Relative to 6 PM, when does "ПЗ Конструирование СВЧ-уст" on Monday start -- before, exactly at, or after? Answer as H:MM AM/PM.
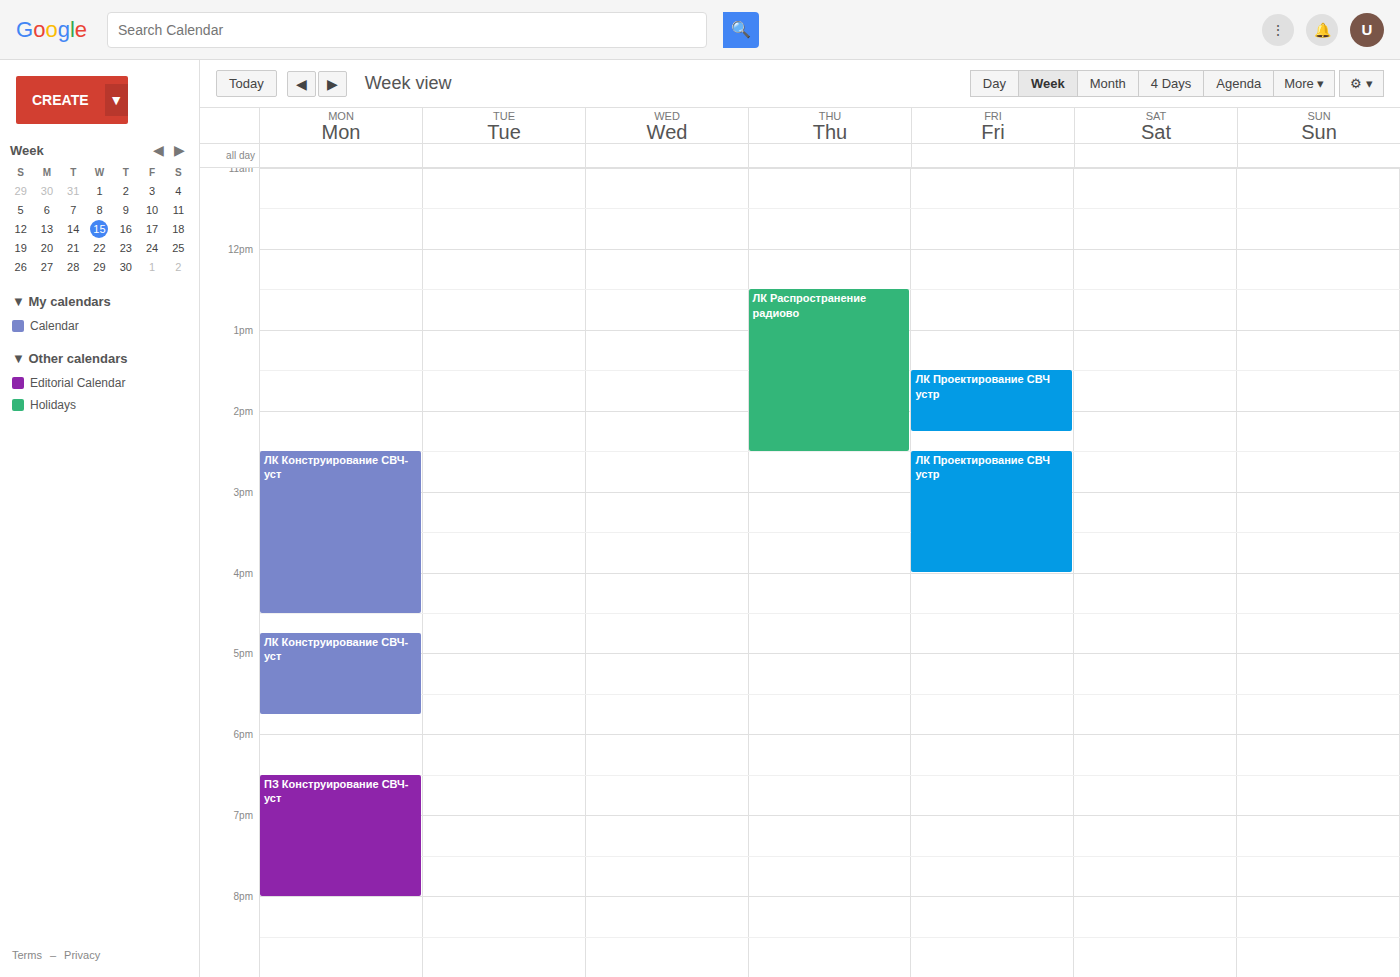
6:30 PM -- after 6 PM, 30 minutes below the 6 PM line.